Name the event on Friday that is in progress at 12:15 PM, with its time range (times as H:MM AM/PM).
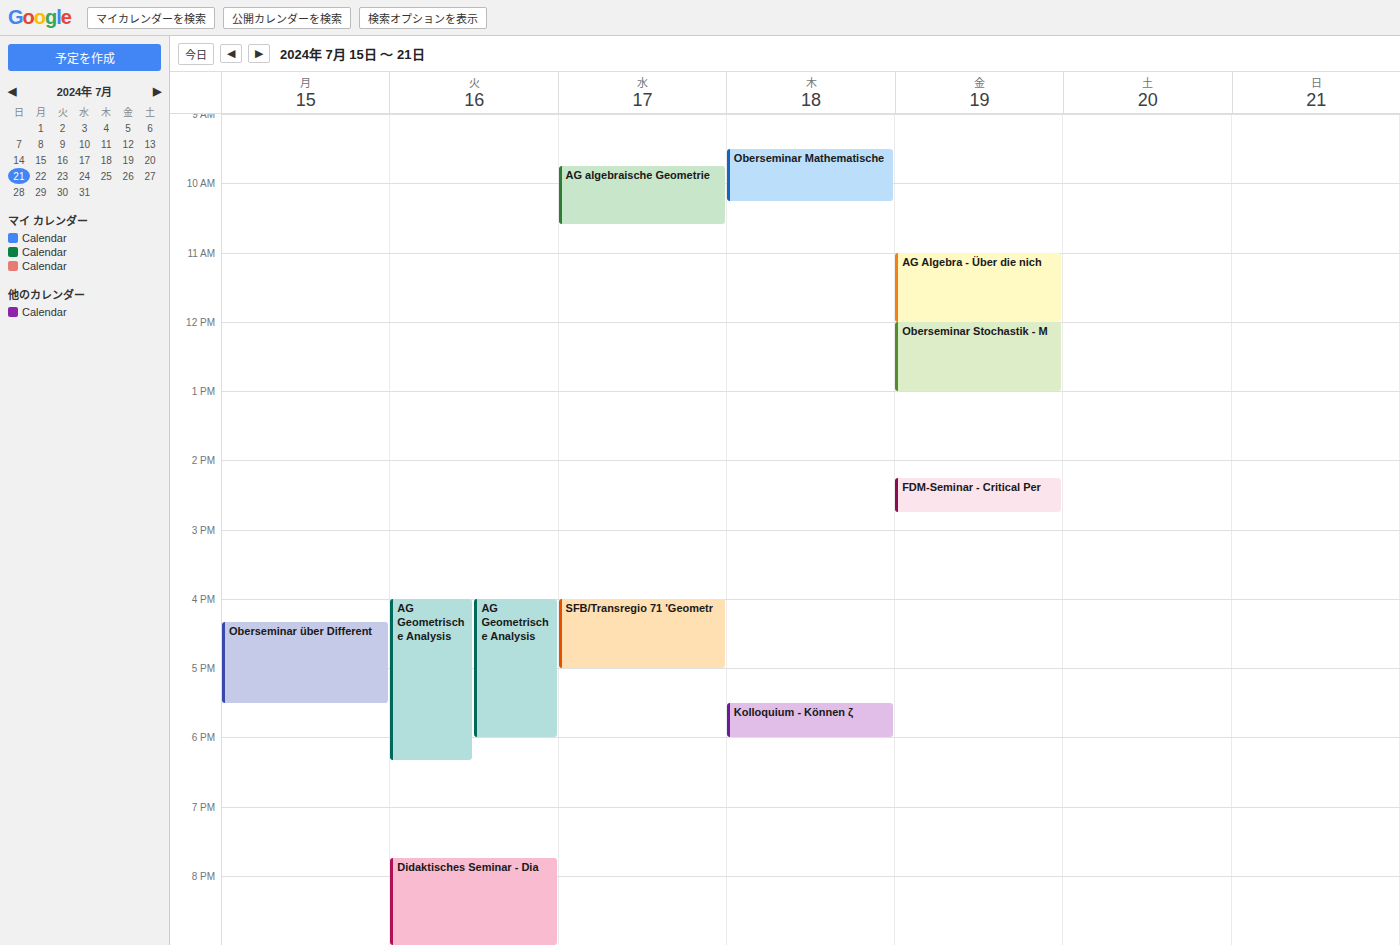
"Oberseminar Stochastik - M", 12:00 PM to 1:00 PM